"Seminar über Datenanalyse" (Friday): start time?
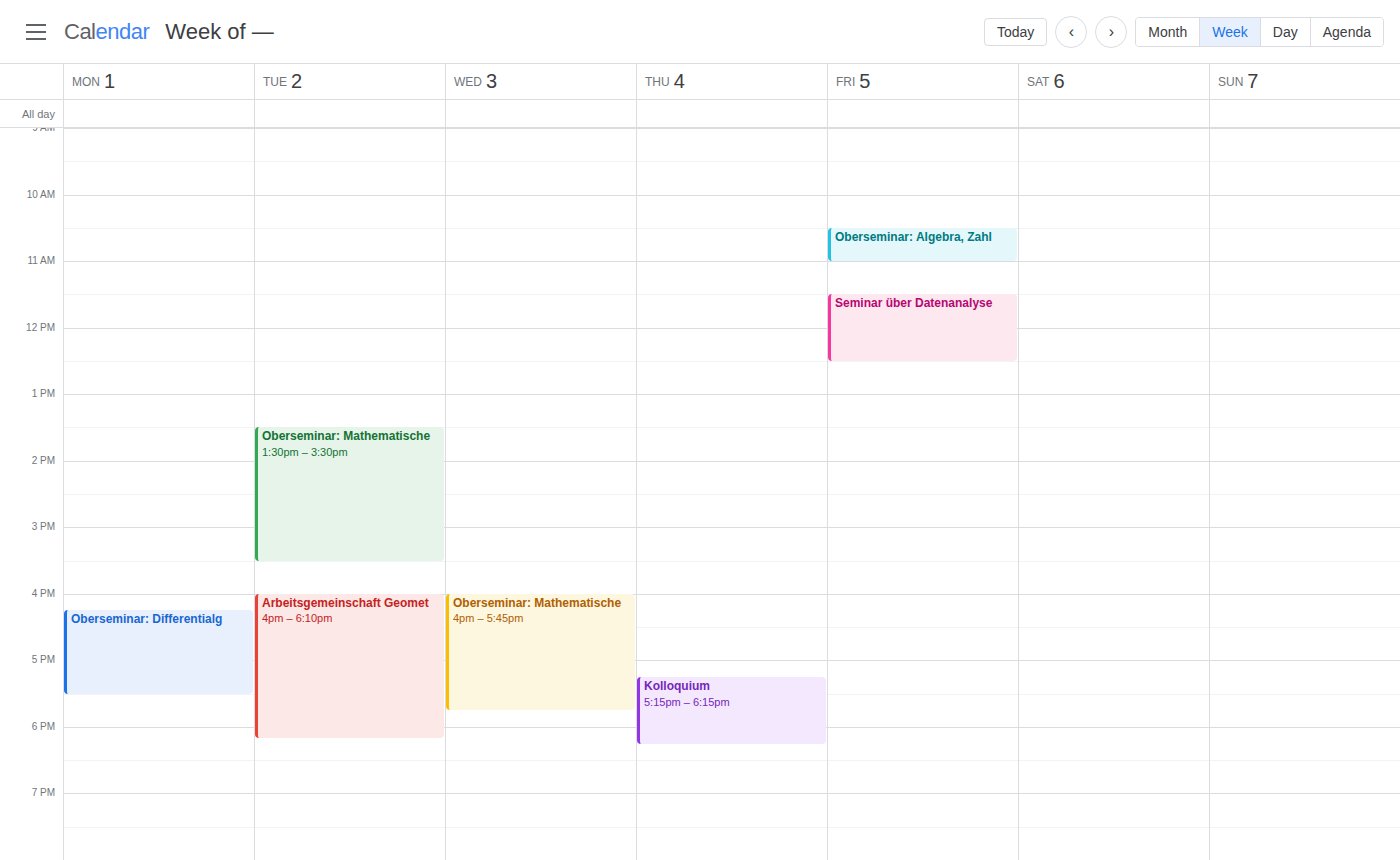
11:30 AM